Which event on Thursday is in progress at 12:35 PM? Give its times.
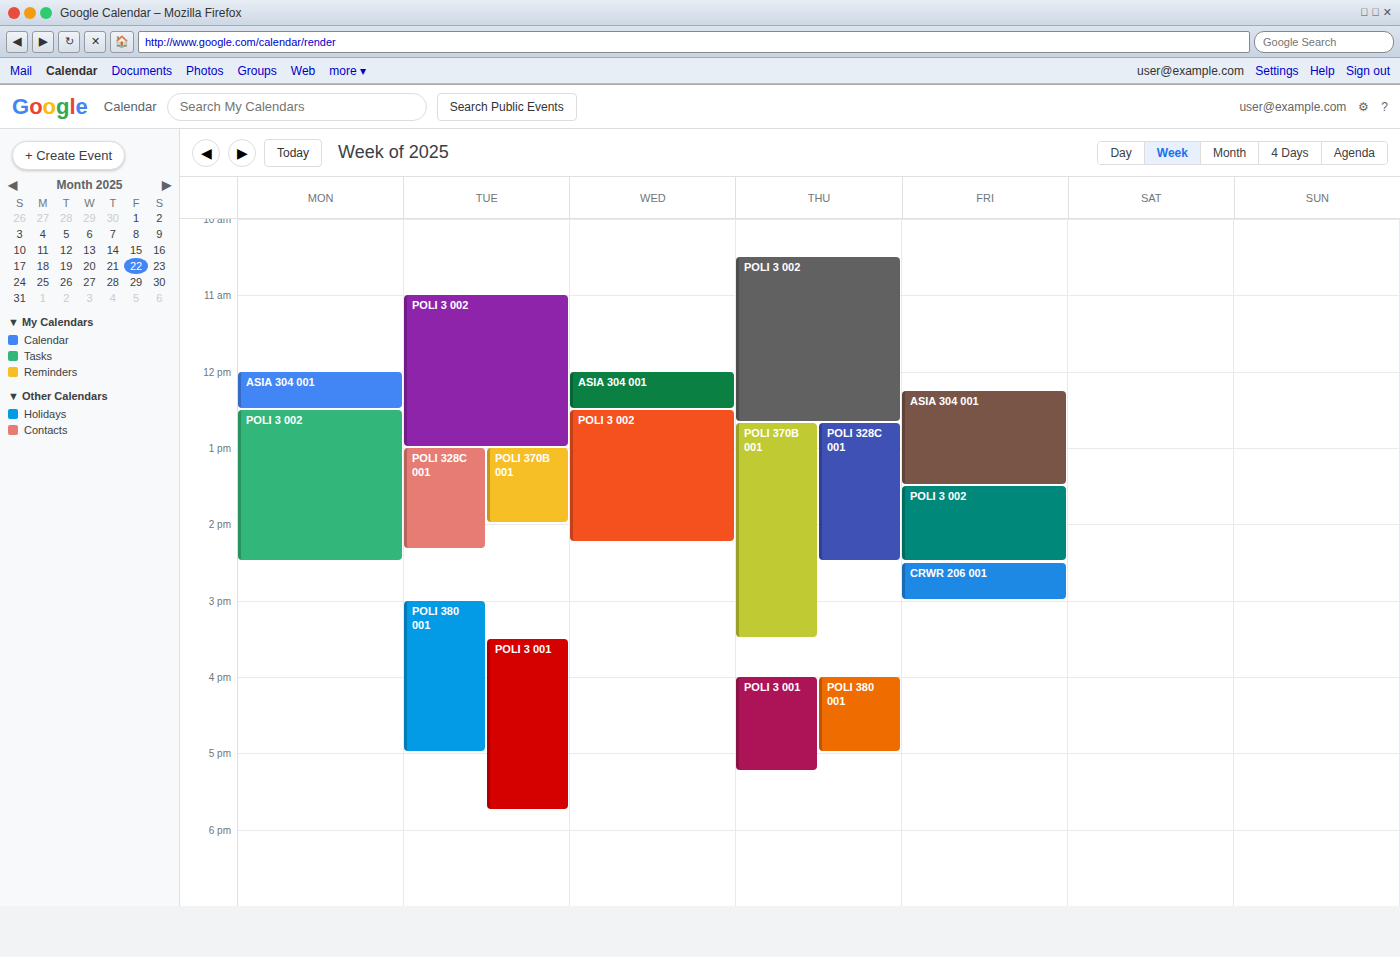
"POLI 3 002", 10:30 AM to 12:40 PM